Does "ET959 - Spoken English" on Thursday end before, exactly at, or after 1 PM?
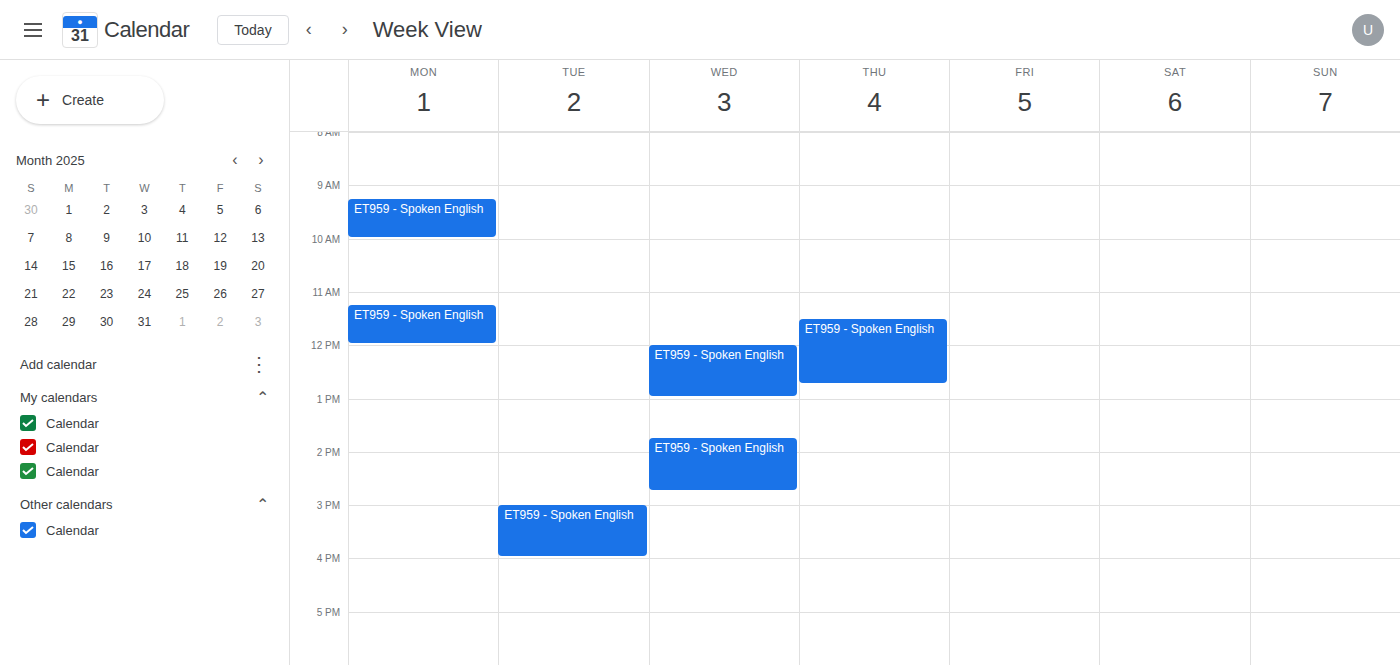
12:45 PM -- before 1 PM, 15 minutes above the 1 PM line.